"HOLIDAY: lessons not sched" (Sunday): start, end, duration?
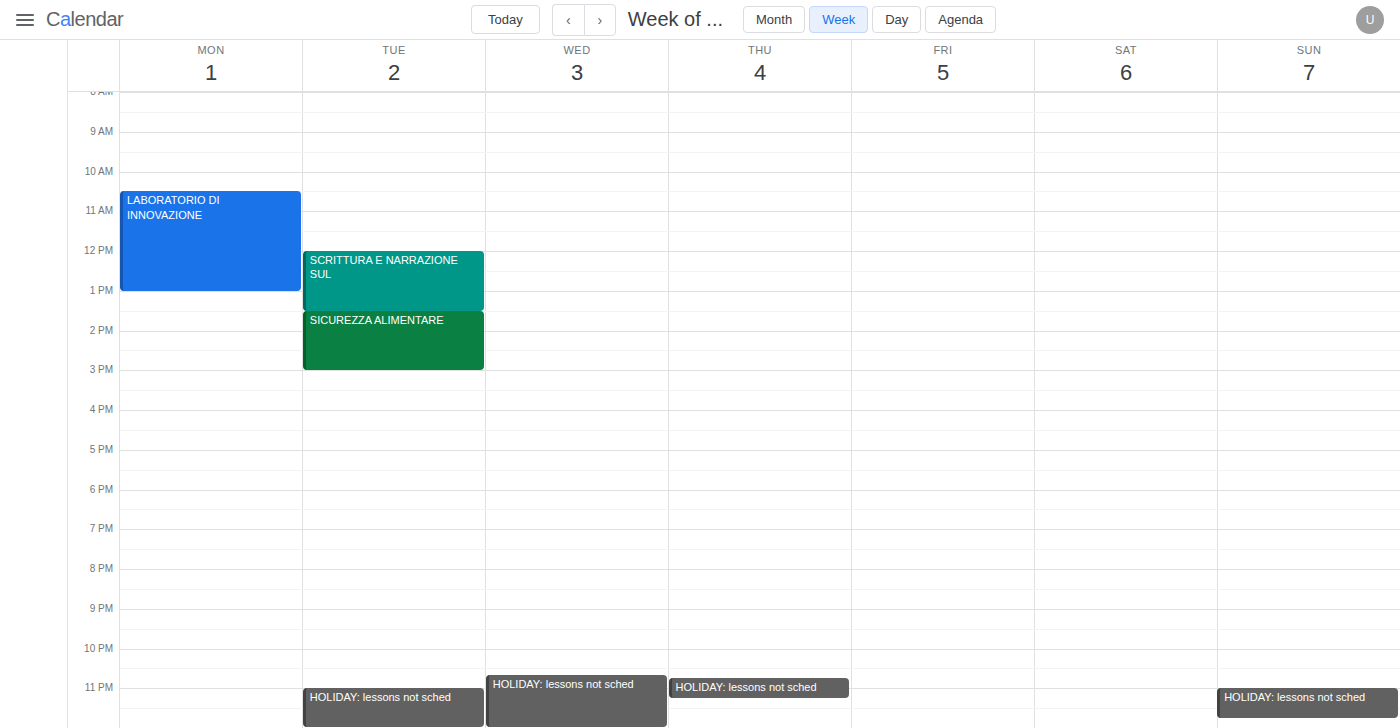
11:00 PM to 11:45 PM, 45 minutes